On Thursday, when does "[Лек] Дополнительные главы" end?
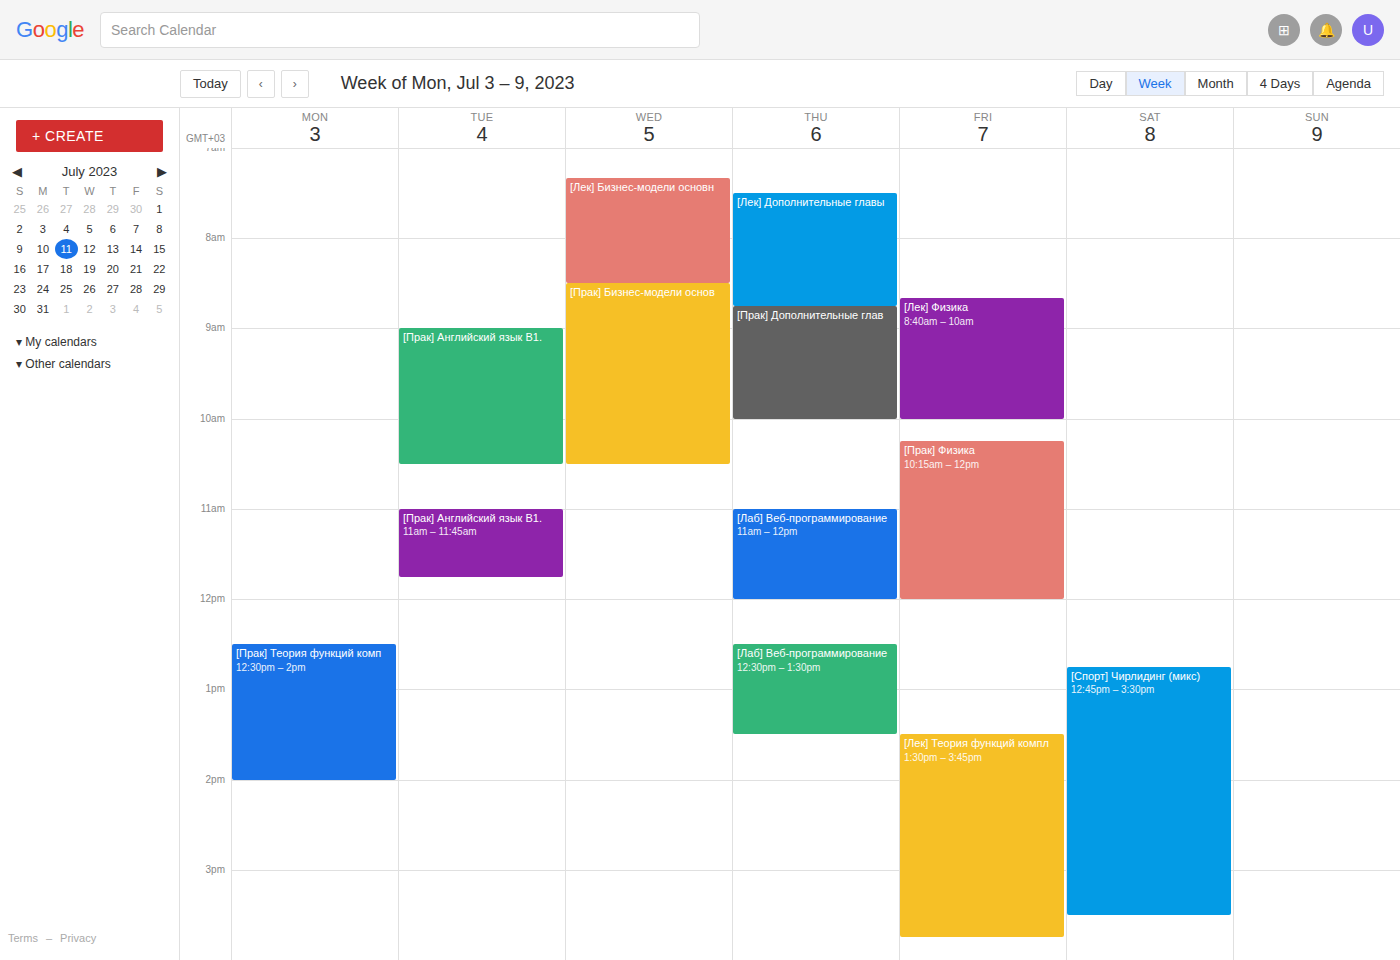
8:45 AM